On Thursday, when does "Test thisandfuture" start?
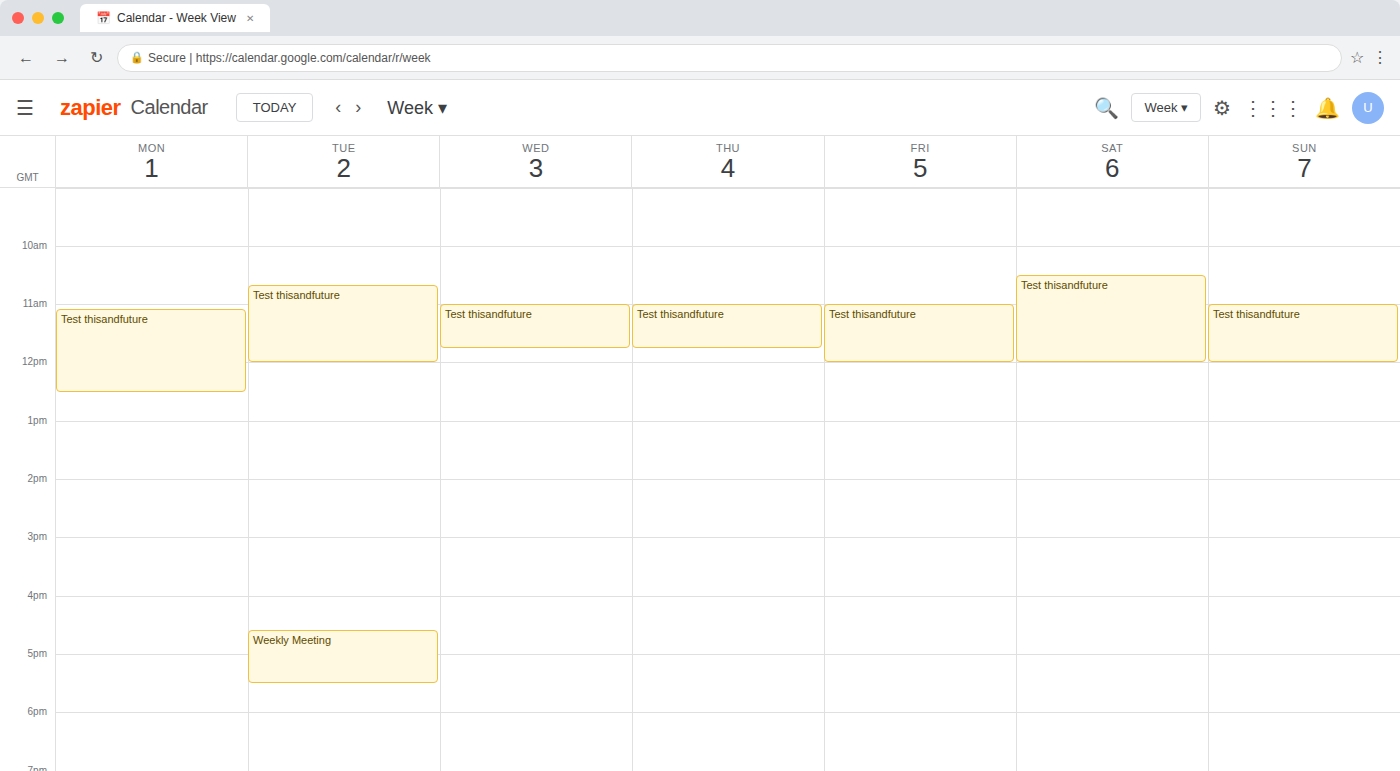
11:00 AM